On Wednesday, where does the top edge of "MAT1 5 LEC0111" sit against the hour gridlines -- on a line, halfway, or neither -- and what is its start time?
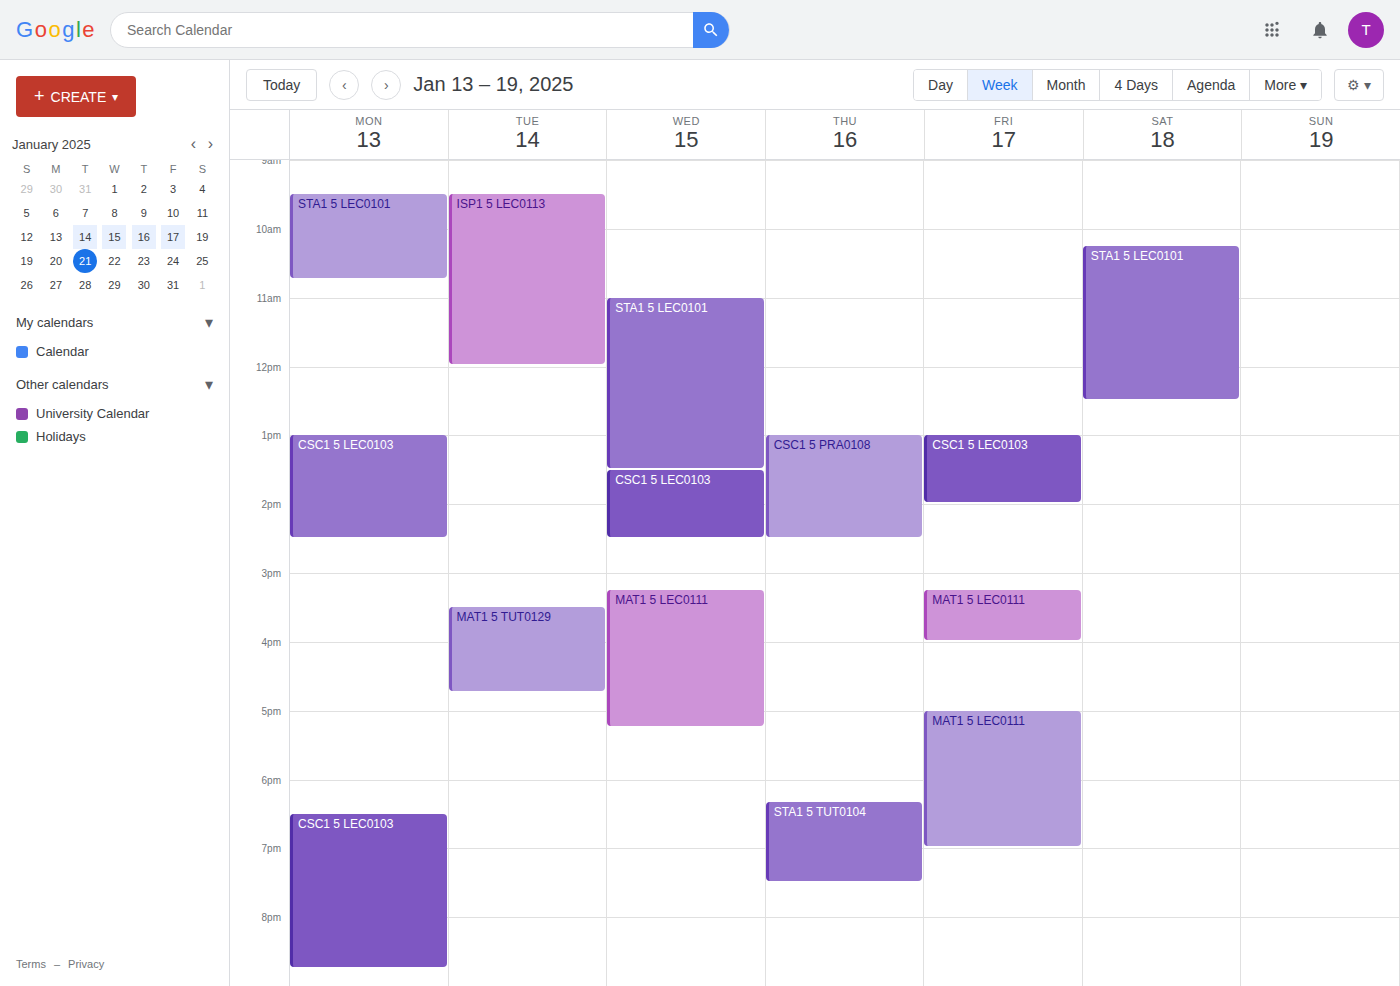
3:15 PM -- neither: a quarter of the way from the 3 PM line to the 4 PM line.